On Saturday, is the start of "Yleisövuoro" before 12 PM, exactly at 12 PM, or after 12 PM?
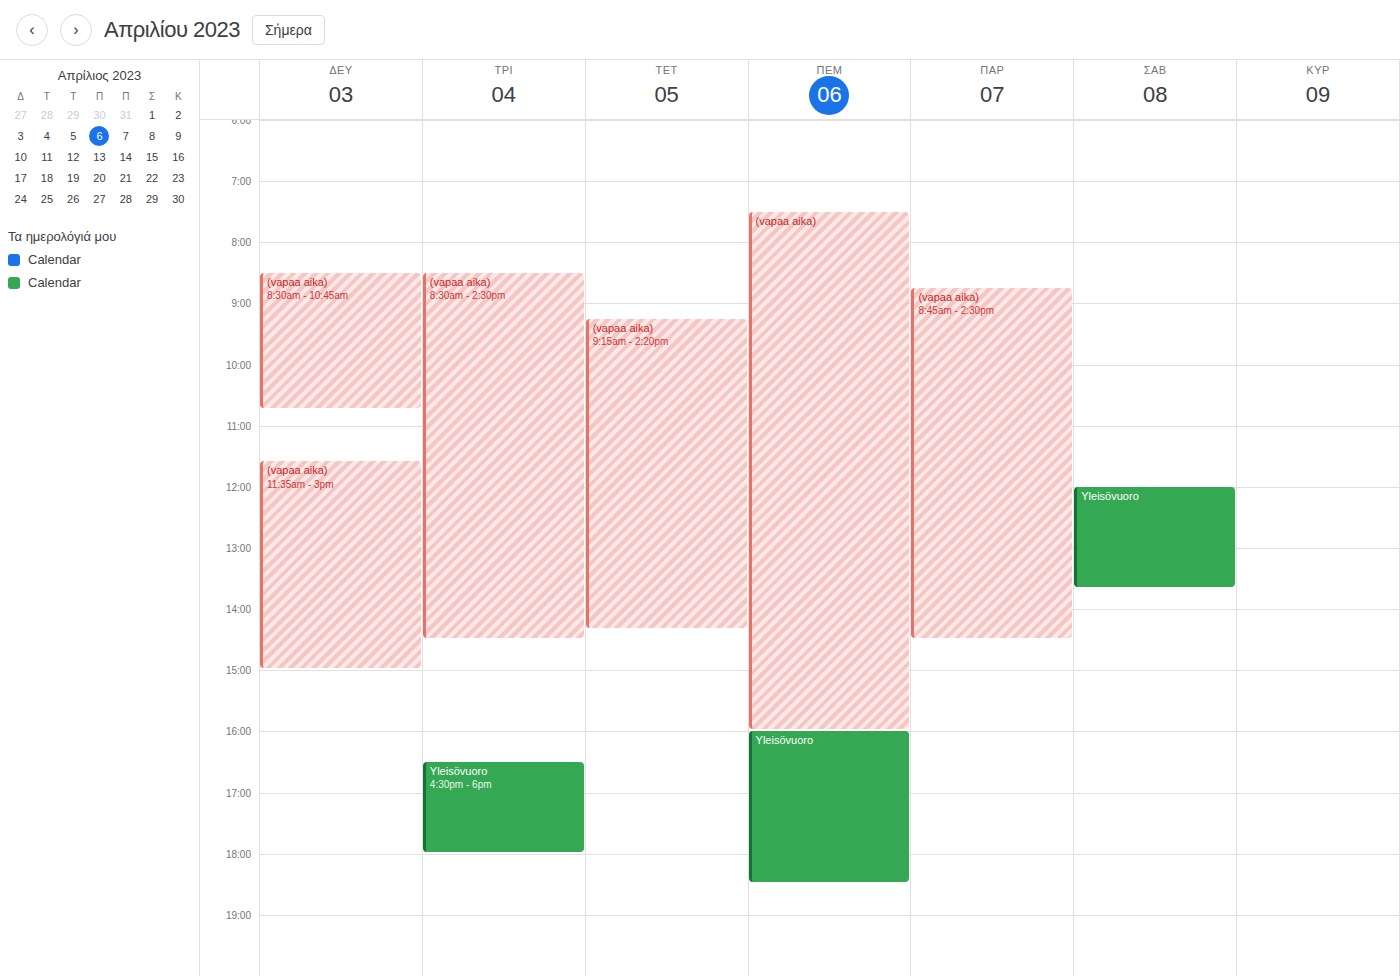
12:00 PM -- exactly at 12 PM, on the 12 PM line.